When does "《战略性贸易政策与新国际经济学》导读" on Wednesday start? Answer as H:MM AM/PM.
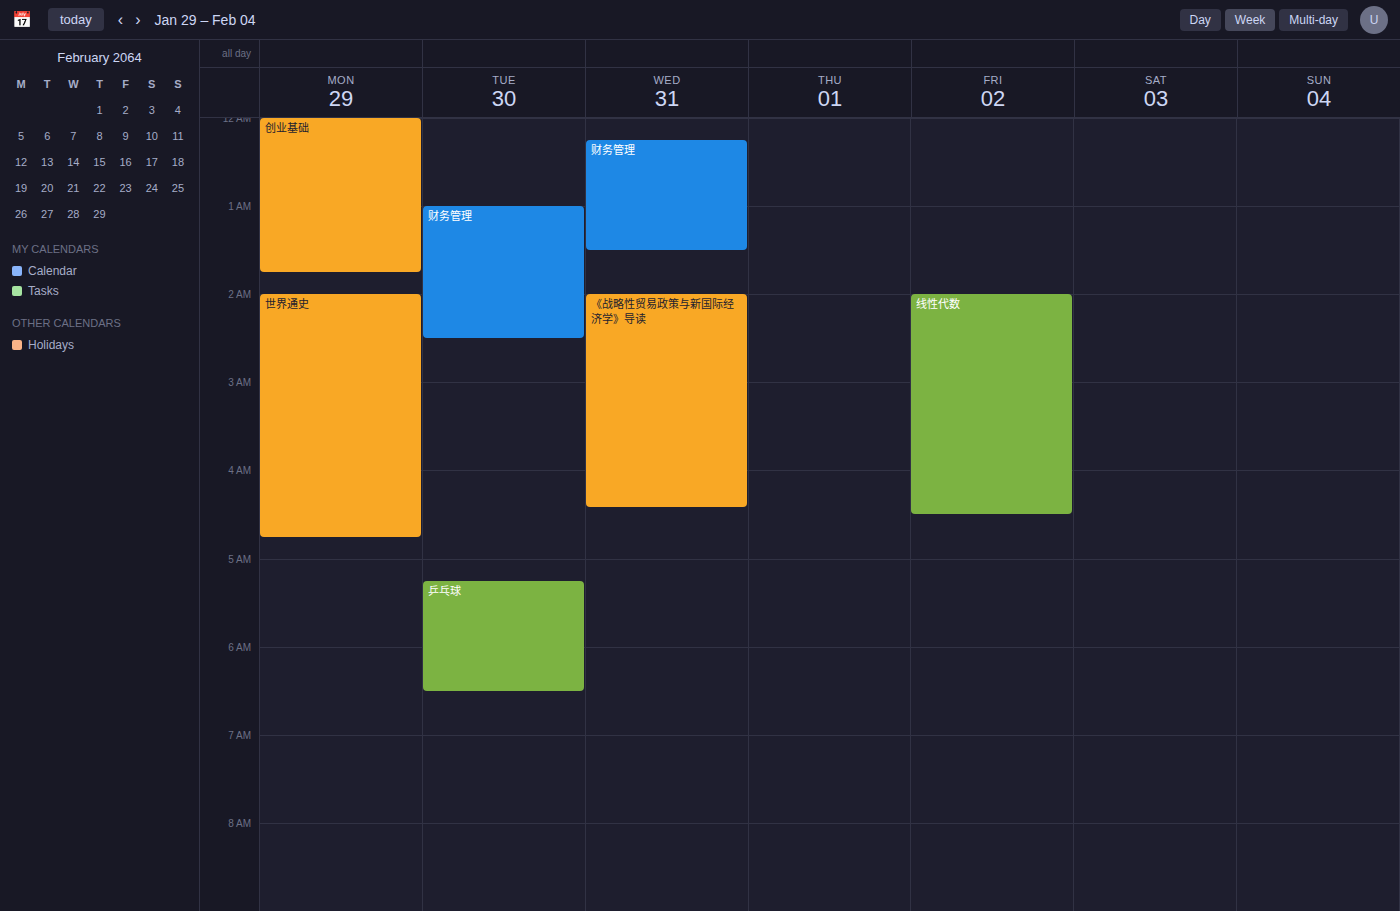
2:00 AM